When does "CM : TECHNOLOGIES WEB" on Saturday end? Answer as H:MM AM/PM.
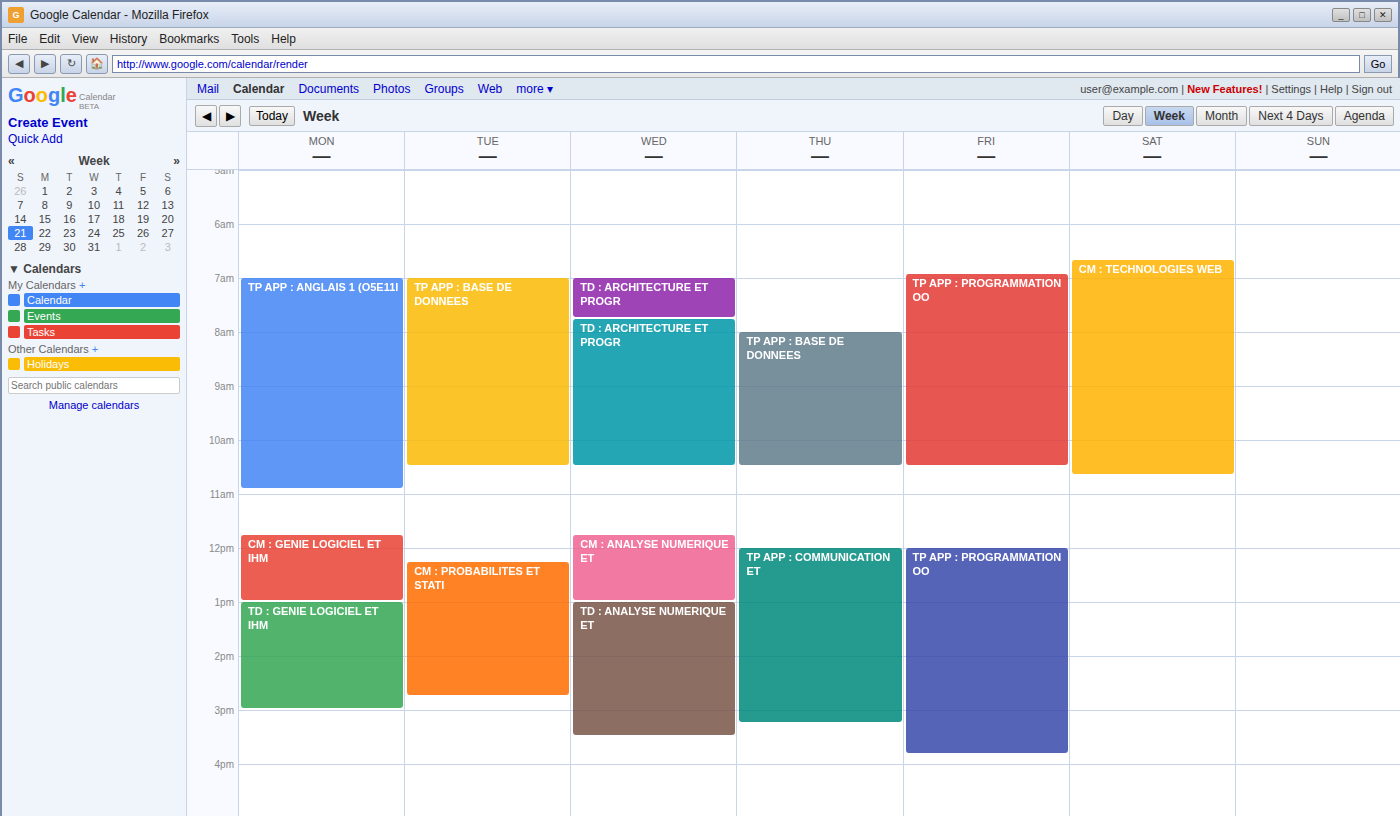
10:40 AM